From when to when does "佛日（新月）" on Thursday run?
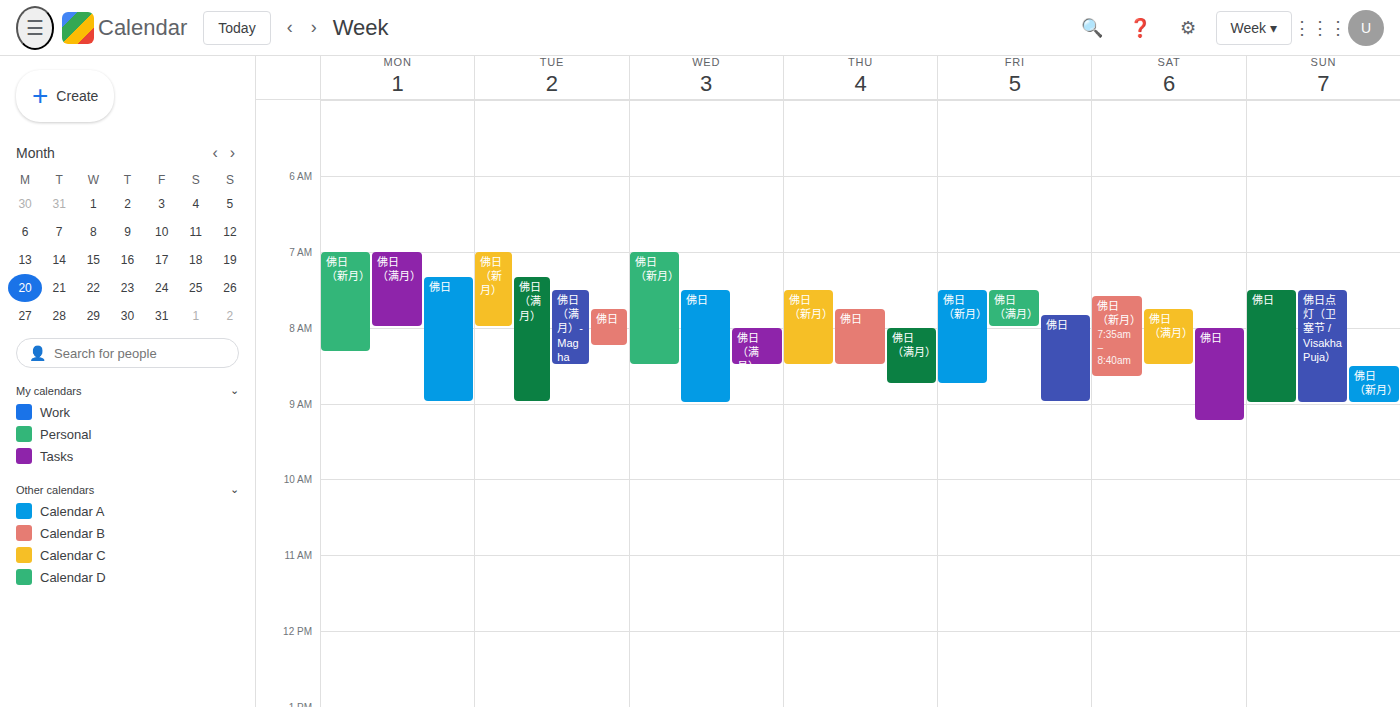
7:30 AM to 8:30 AM